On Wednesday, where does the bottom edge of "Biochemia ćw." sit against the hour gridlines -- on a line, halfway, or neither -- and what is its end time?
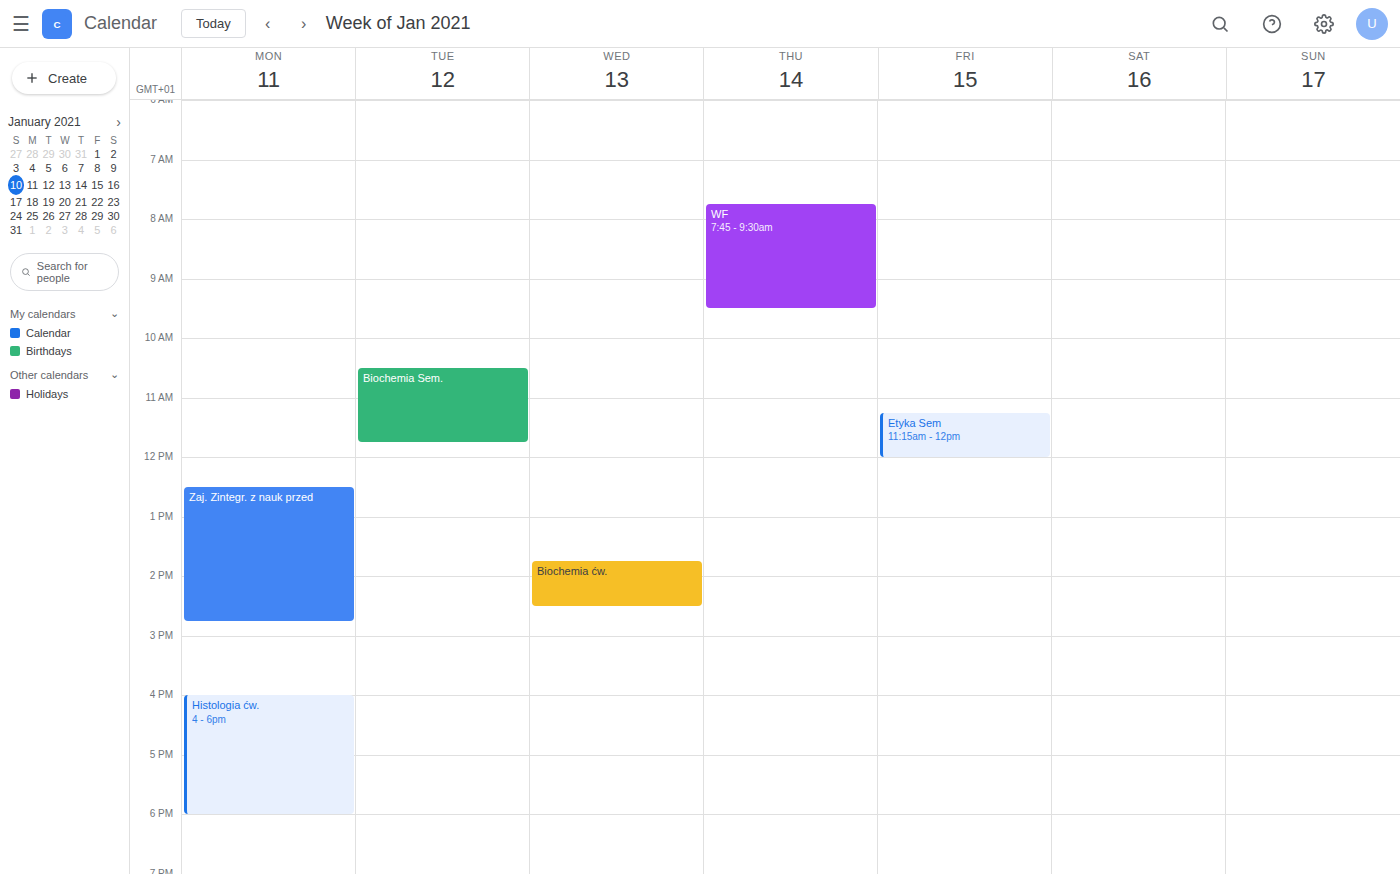
2:30 PM -- halfway between the 2 PM and 3 PM lines.